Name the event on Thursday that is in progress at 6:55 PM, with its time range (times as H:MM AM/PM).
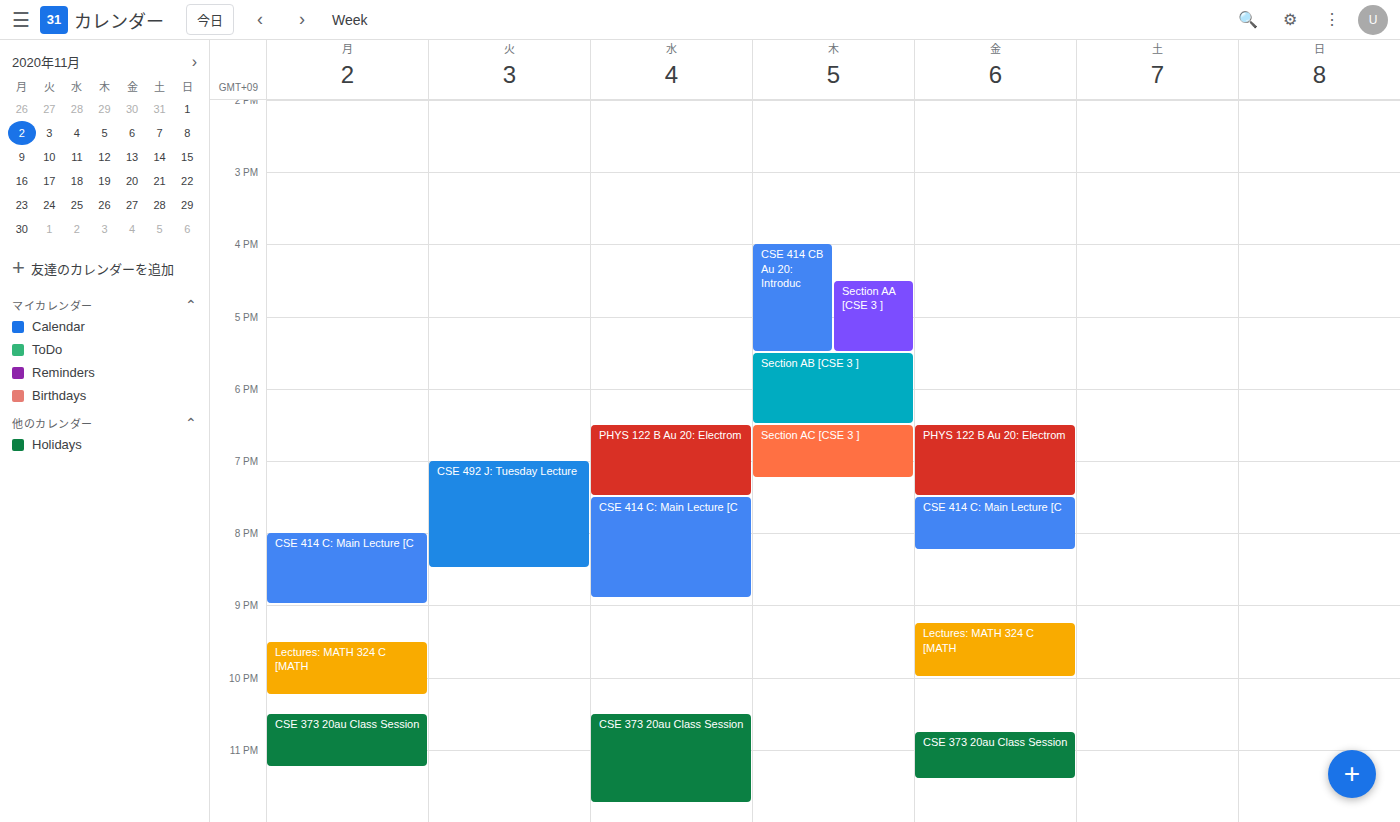
"Section AC [CSE 3 ]", 6:30 PM to 7:15 PM